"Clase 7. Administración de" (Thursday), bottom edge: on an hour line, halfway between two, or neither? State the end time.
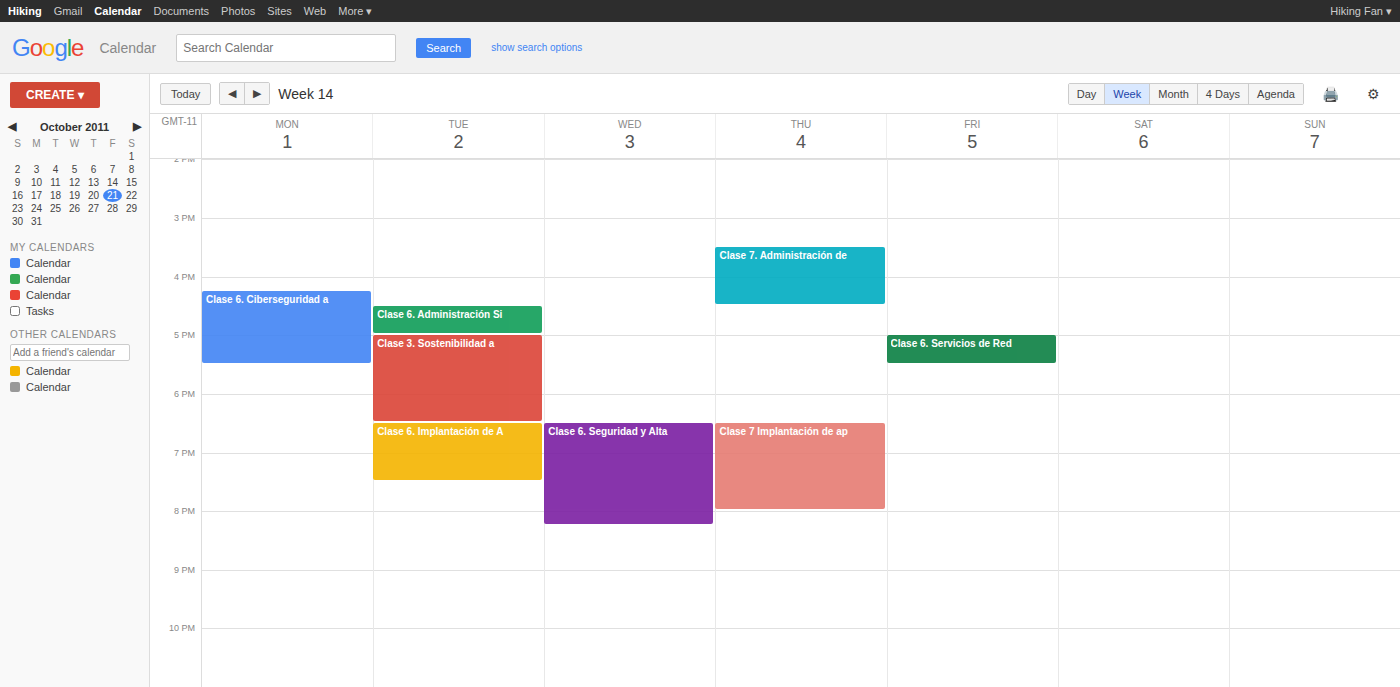
4:30 PM -- halfway between the 4 PM and 5 PM lines.